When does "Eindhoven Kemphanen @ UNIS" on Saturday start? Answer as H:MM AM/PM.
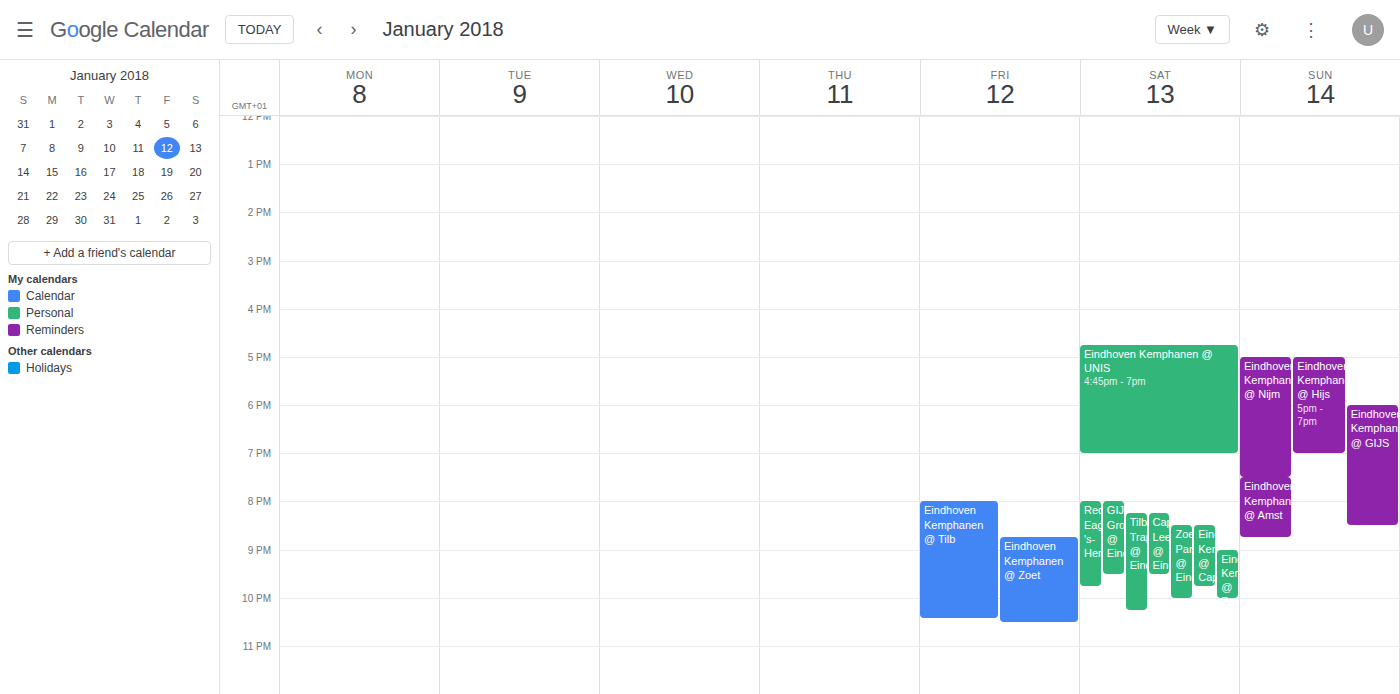
4:45 PM